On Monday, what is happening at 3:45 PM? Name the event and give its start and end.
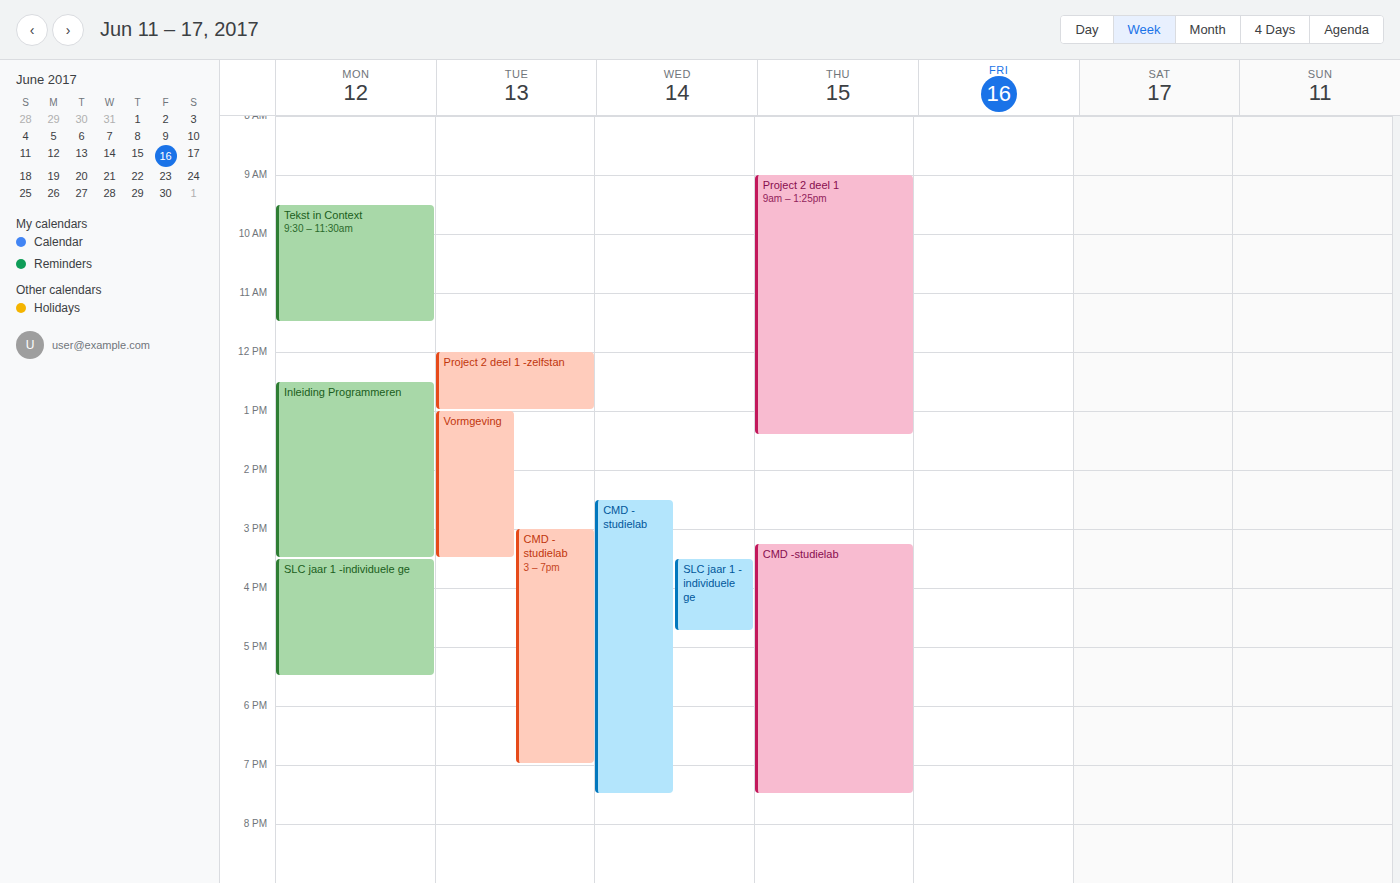
"SLC jaar 1 -individuele ge", 3:30 PM to 5:30 PM